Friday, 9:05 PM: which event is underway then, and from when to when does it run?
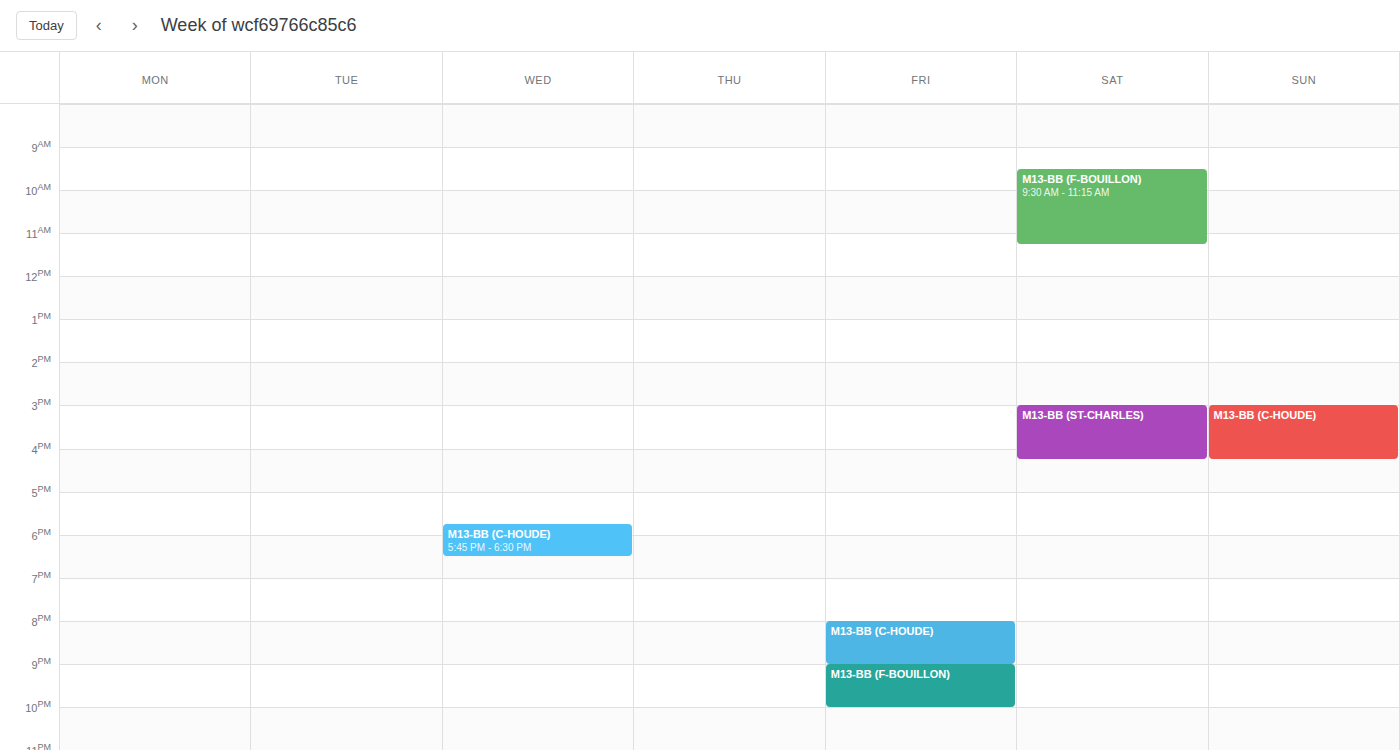
"M13-BB (F-BOUILLON)", 9:00 PM to 10:00 PM